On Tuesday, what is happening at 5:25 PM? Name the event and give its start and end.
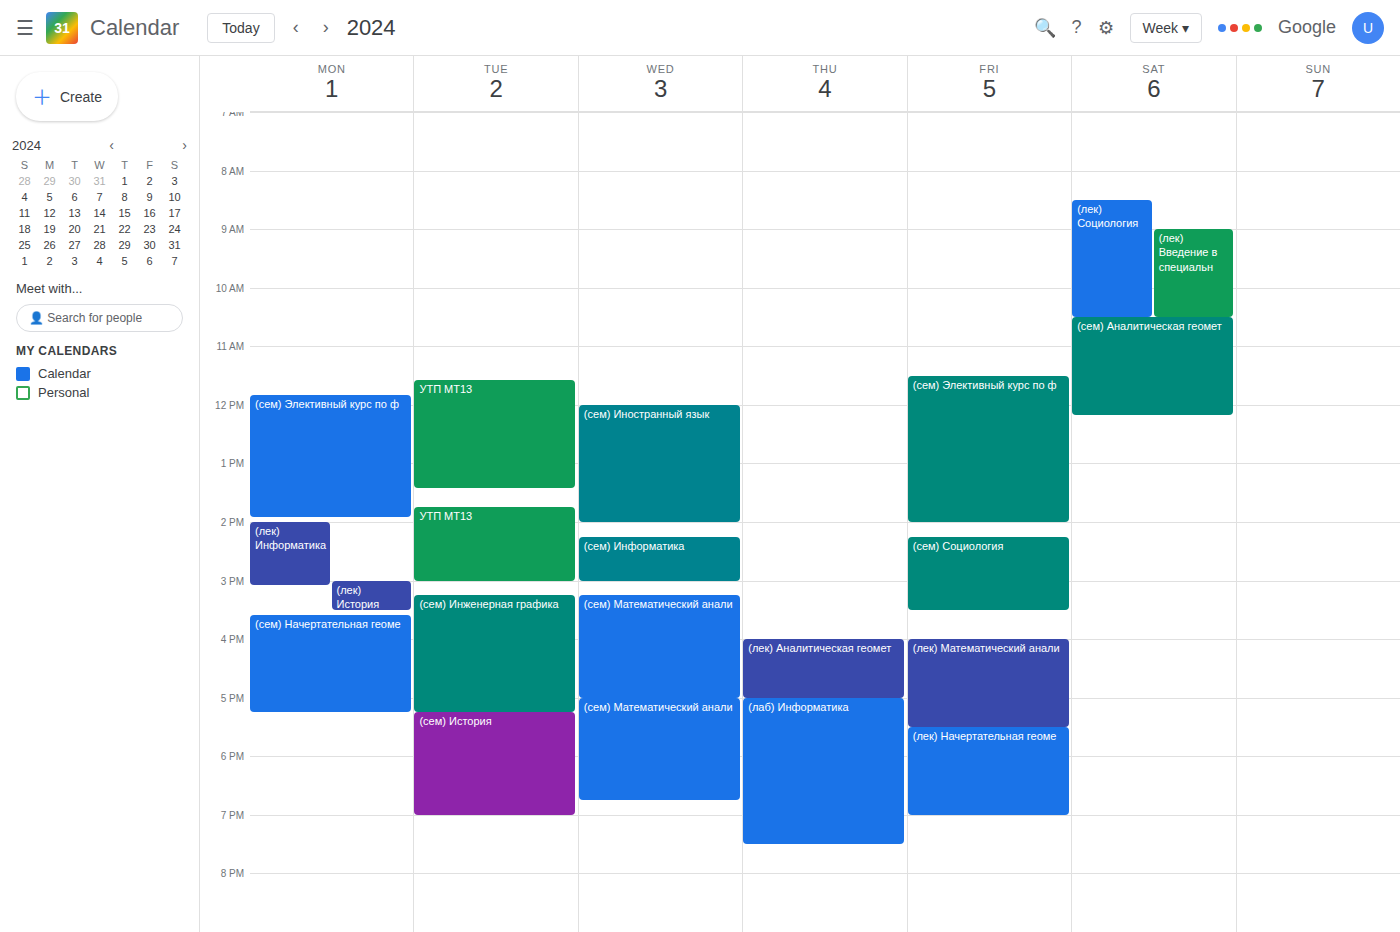
"(сем) История", 5:15 PM to 7:00 PM